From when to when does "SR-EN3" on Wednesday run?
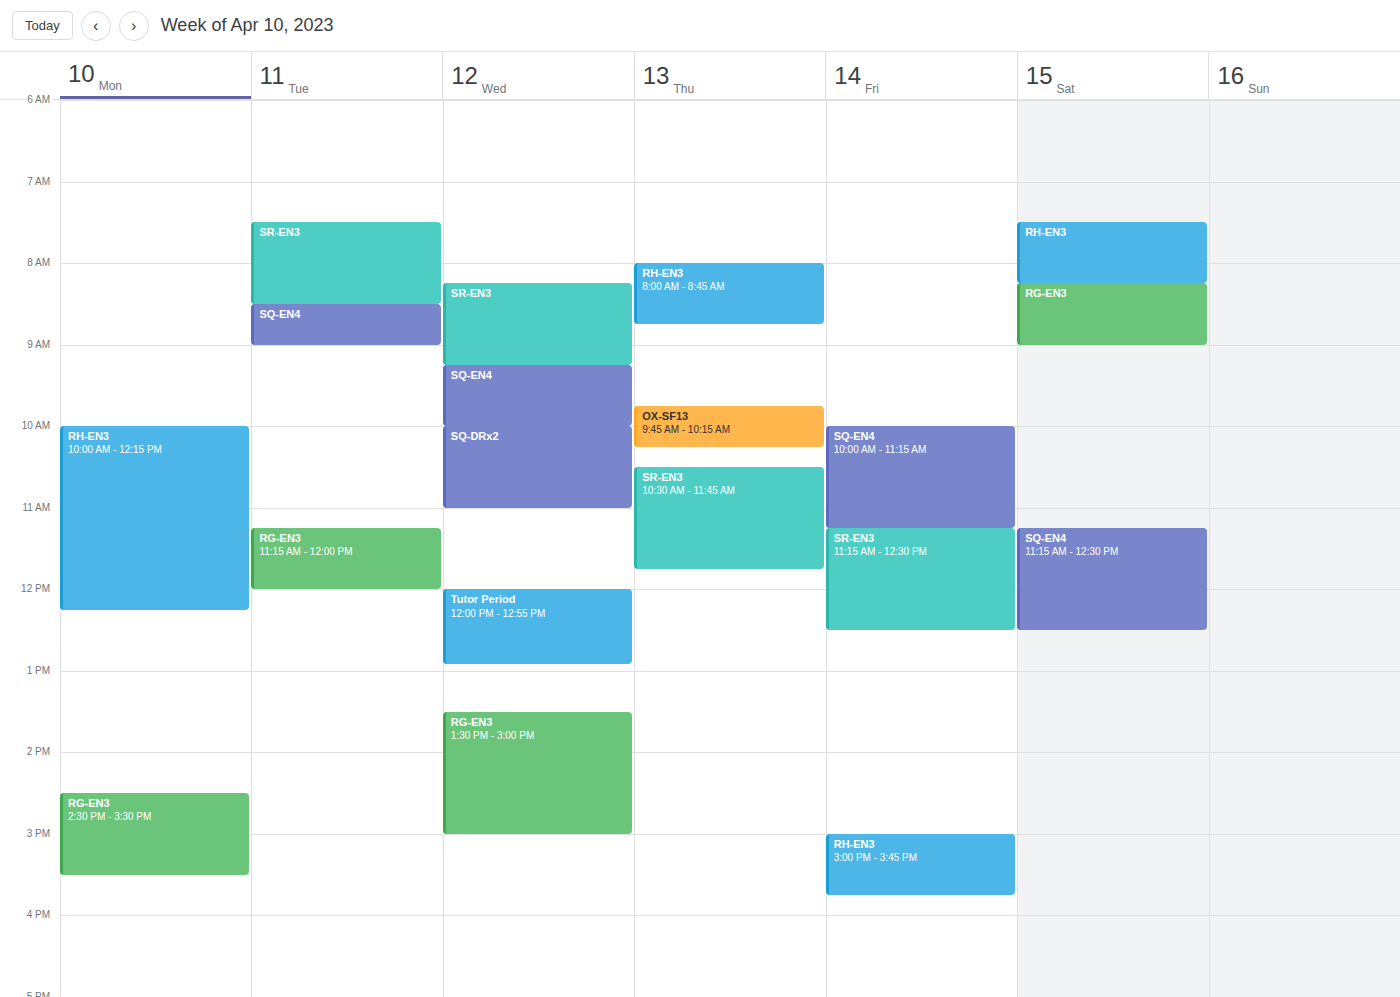
8:15 AM to 9:15 AM